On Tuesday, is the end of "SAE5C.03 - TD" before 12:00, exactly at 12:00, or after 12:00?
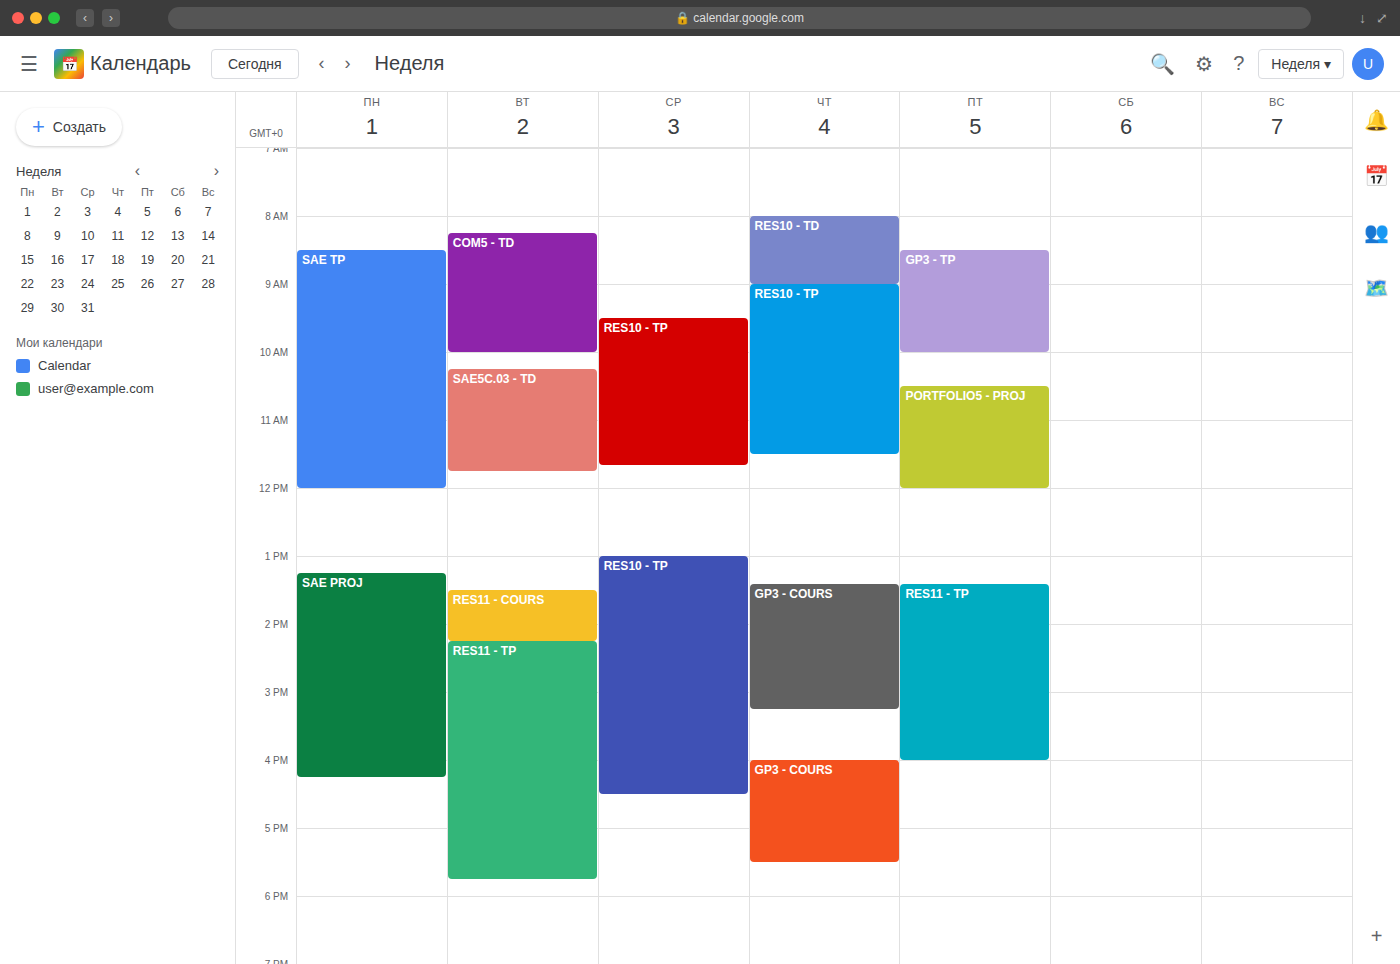
11:45 -- before 12:00, 15 minutes above the 12:00 line.